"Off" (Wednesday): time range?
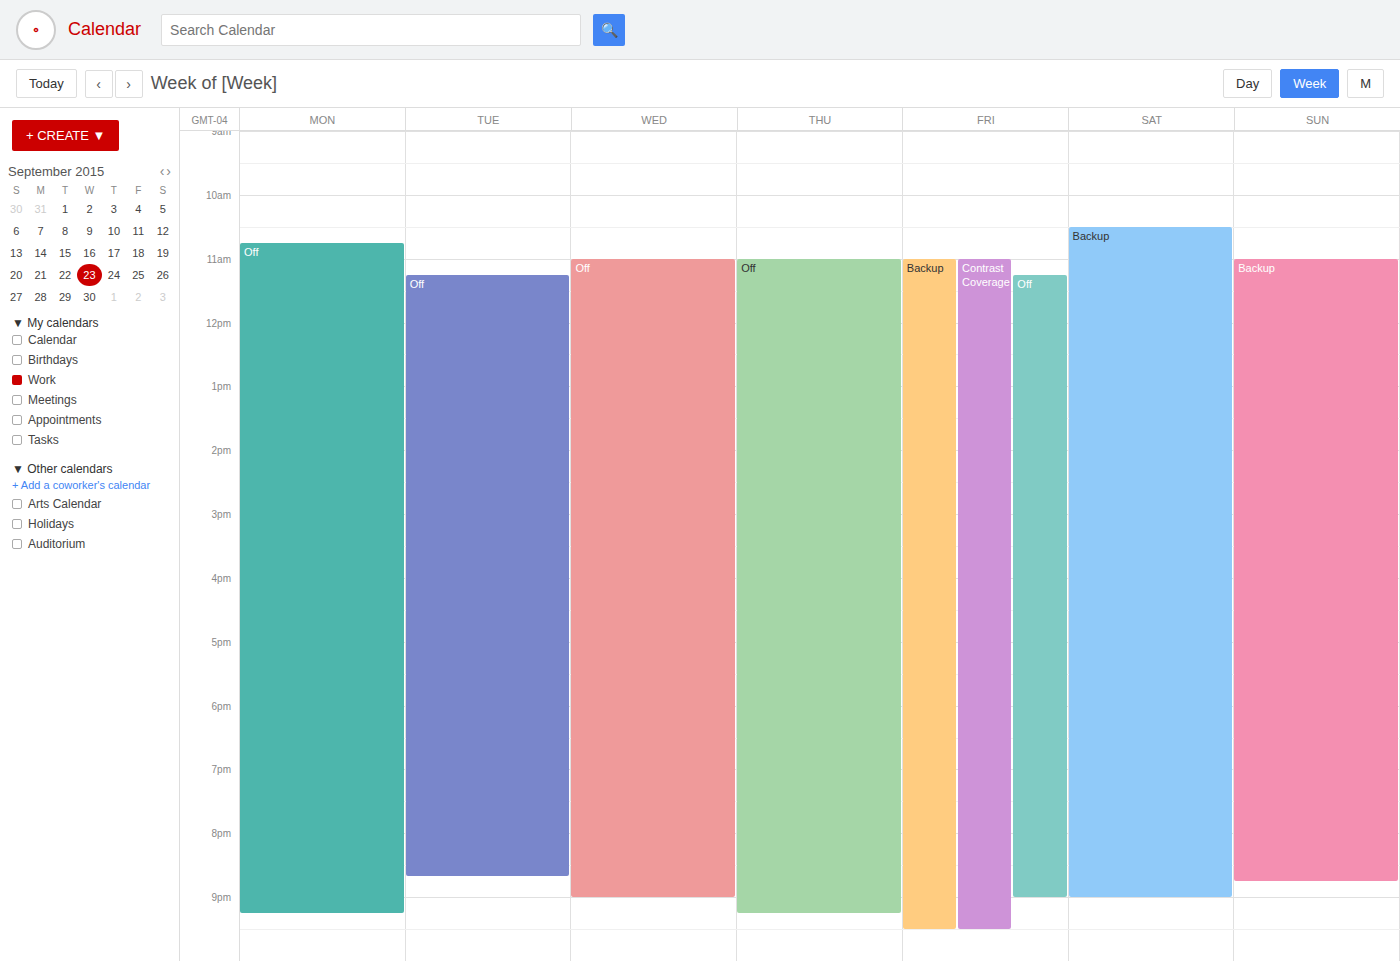
11:00 AM to 9:00 PM